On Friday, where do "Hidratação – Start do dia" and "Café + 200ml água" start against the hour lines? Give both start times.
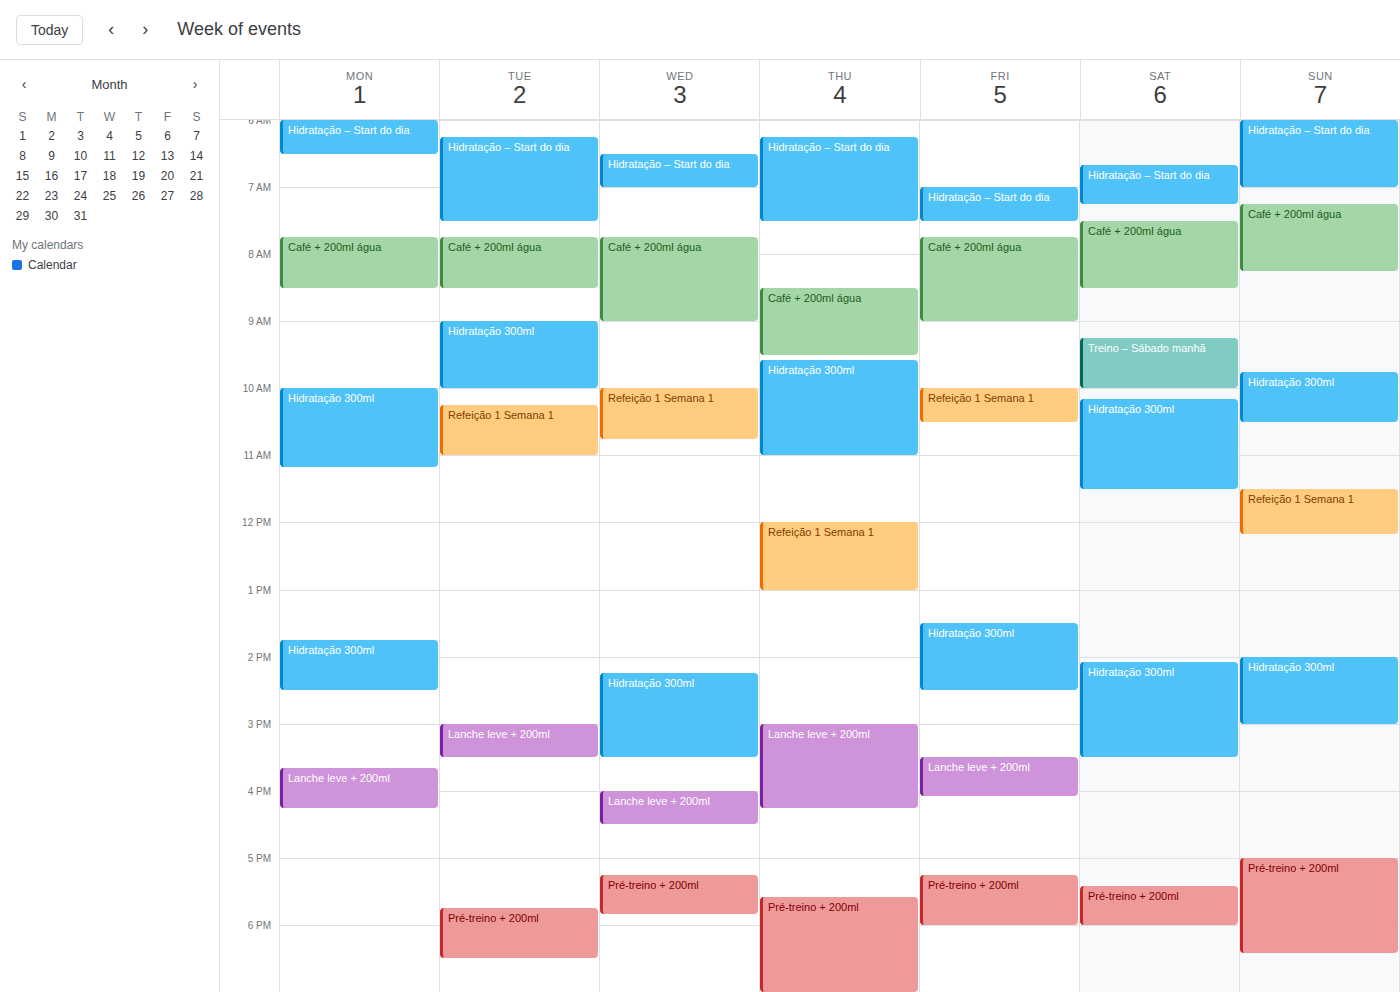
"Hidratação – Start do dia": 7:00 AM, exactly on the 7 AM line. "Café + 200ml água": 7:45 AM, neither: three quarters of the way from the 7 AM line to the 8 AM line.